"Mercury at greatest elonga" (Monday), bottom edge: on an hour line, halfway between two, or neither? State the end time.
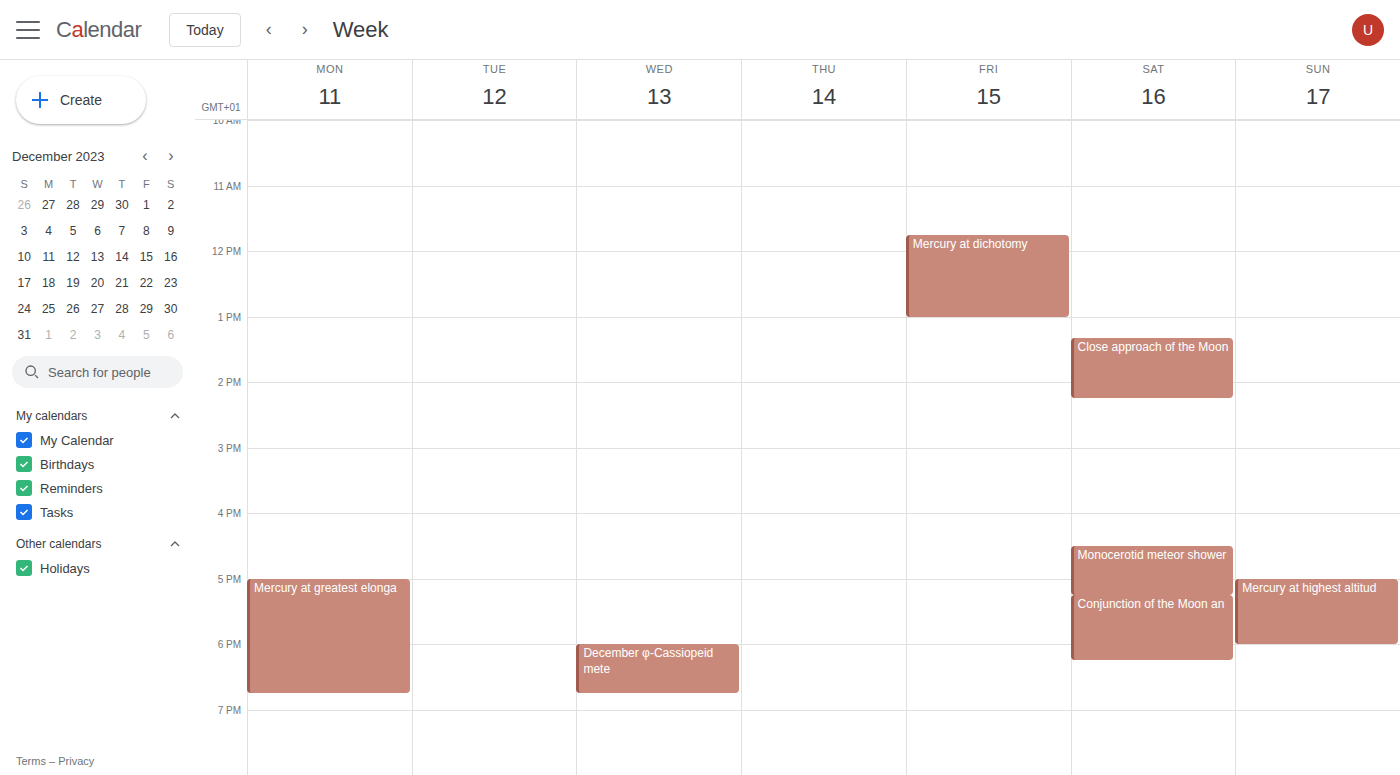
18:45 -- neither: three quarters of the way from the 18:00 line to the 19:00 line.